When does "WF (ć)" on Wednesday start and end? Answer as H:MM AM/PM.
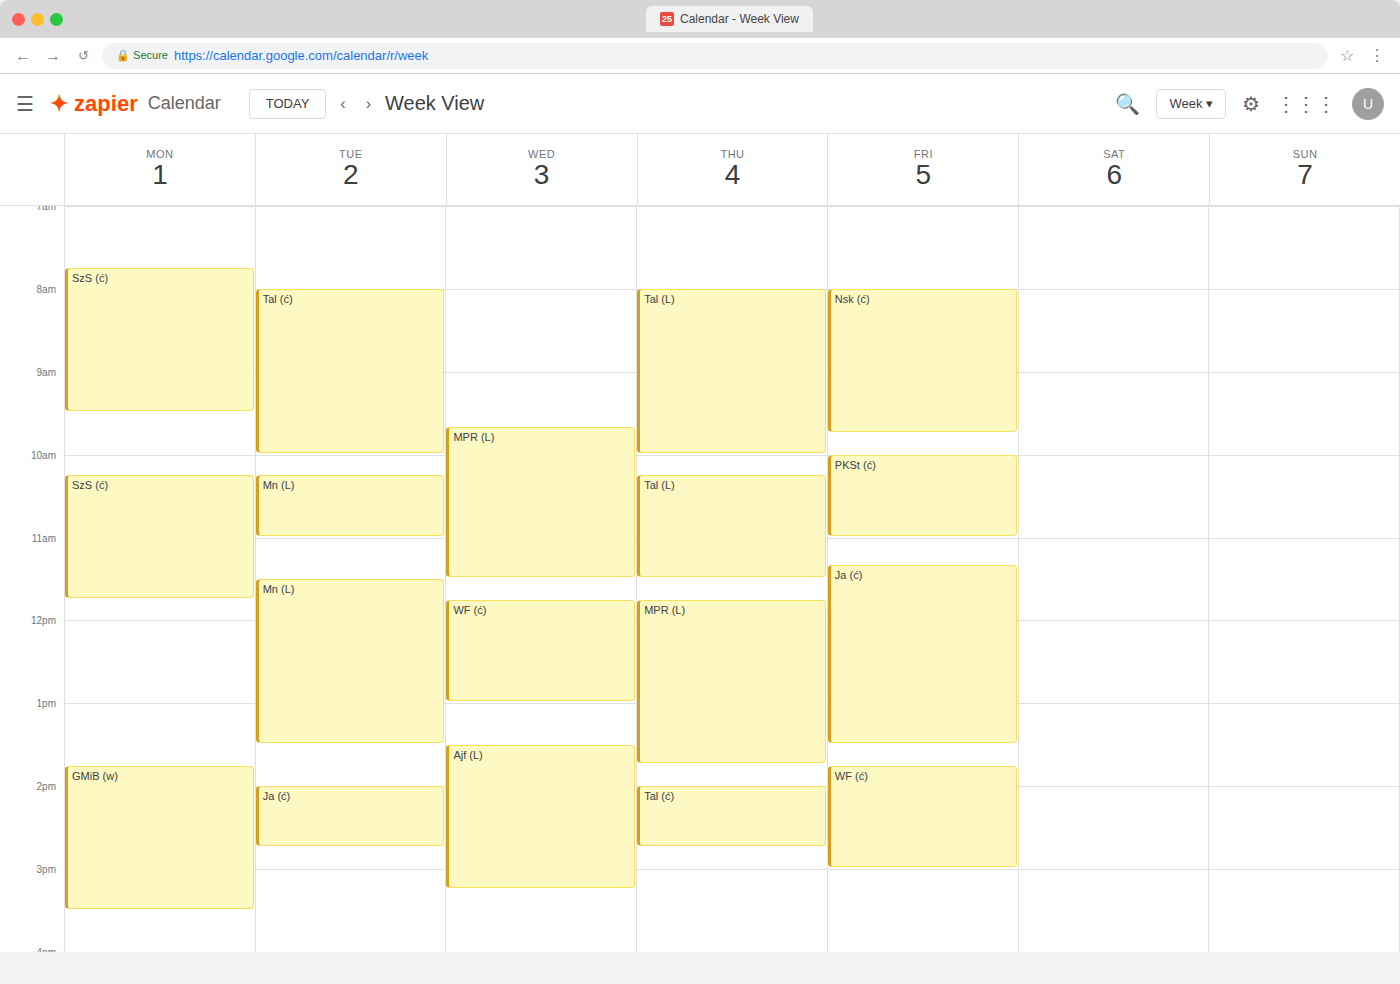
11:45 AM to 1:00 PM